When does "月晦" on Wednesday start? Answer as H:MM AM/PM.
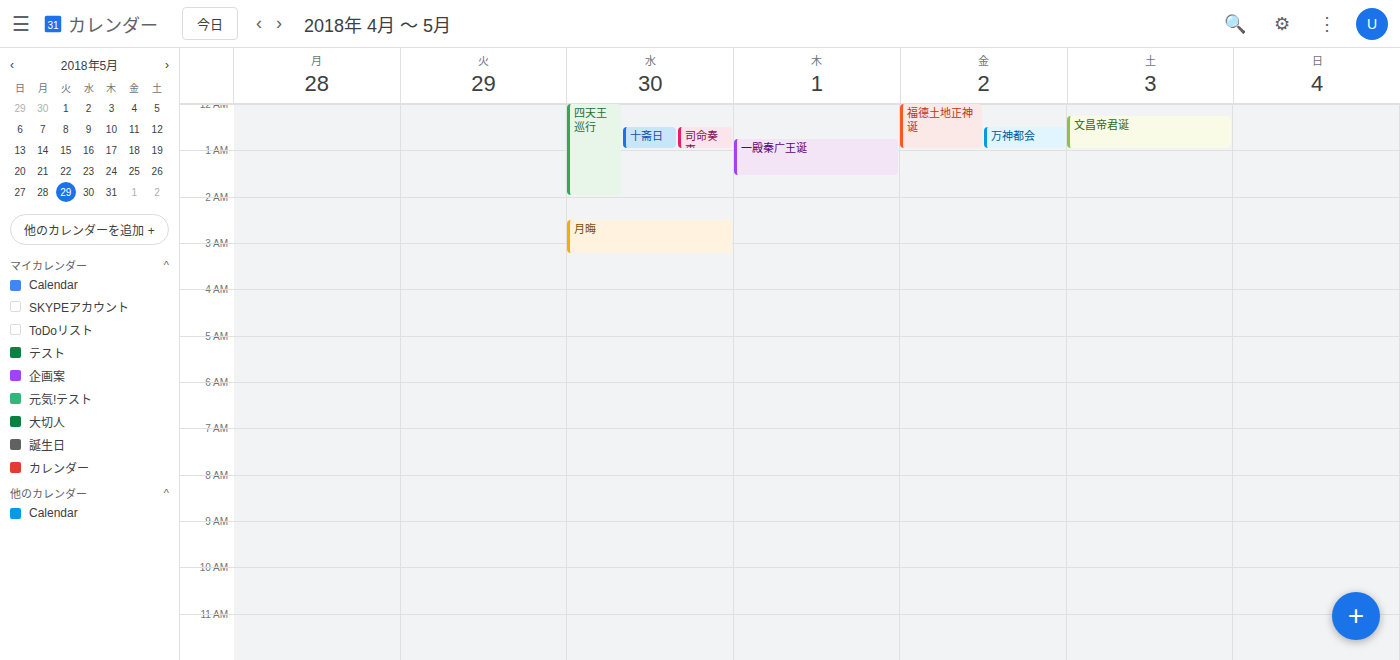
2:30 AM